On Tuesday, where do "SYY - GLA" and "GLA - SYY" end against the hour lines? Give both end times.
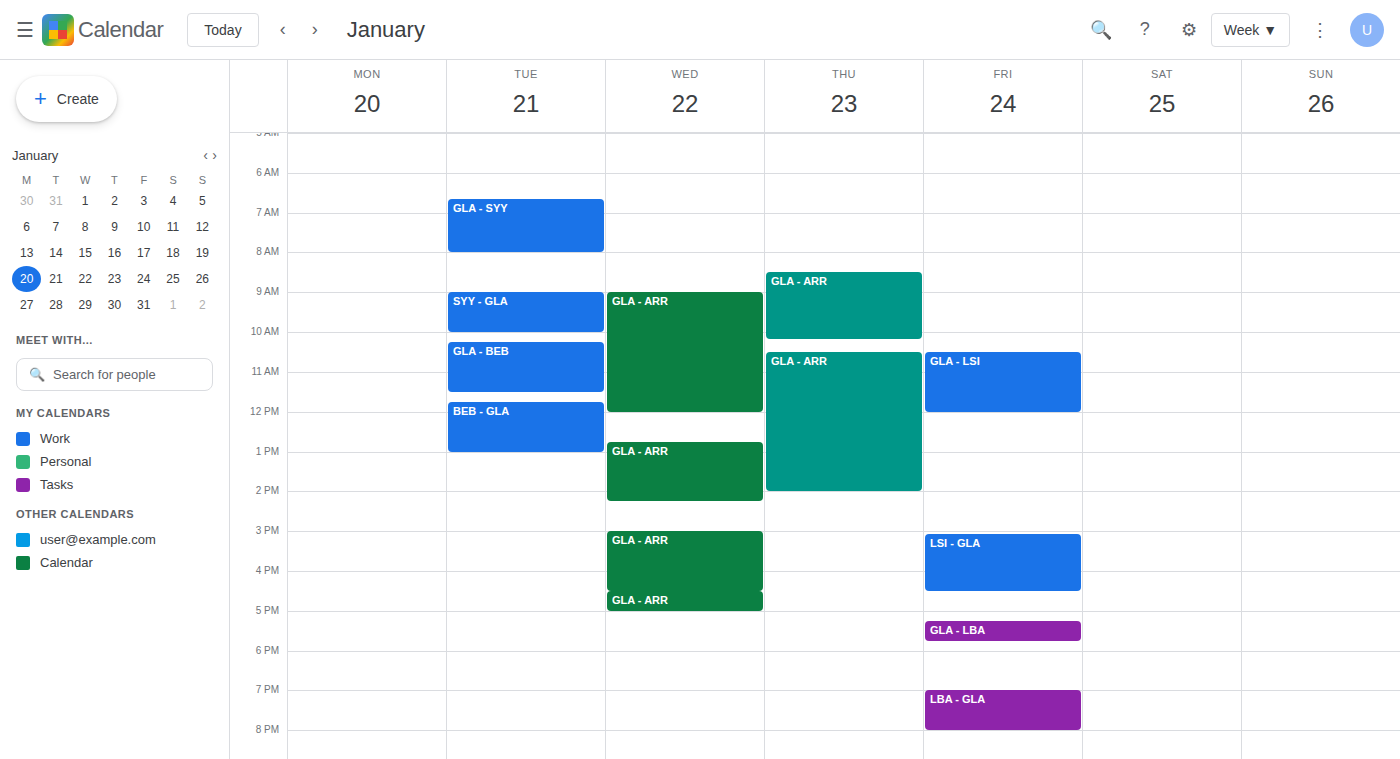
"SYY - GLA": 10:00 AM, exactly on the 10 AM line. "GLA - SYY": 8:00 AM, exactly on the 8 AM line.